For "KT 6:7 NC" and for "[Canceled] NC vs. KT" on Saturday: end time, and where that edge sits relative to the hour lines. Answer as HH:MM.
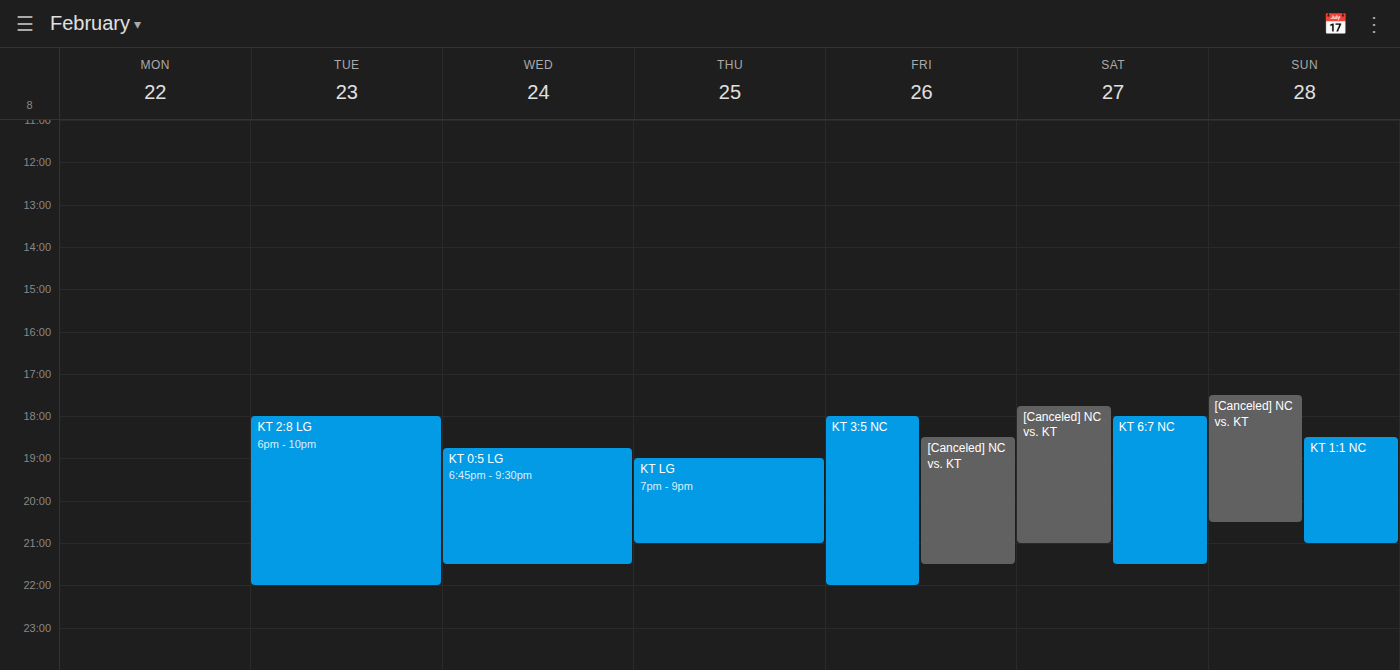
"KT 6:7 NC": 21:30, halfway between the 21:00 and 22:00 lines. "[Canceled] NC vs. KT": 21:00, exactly on the 21:00 line.